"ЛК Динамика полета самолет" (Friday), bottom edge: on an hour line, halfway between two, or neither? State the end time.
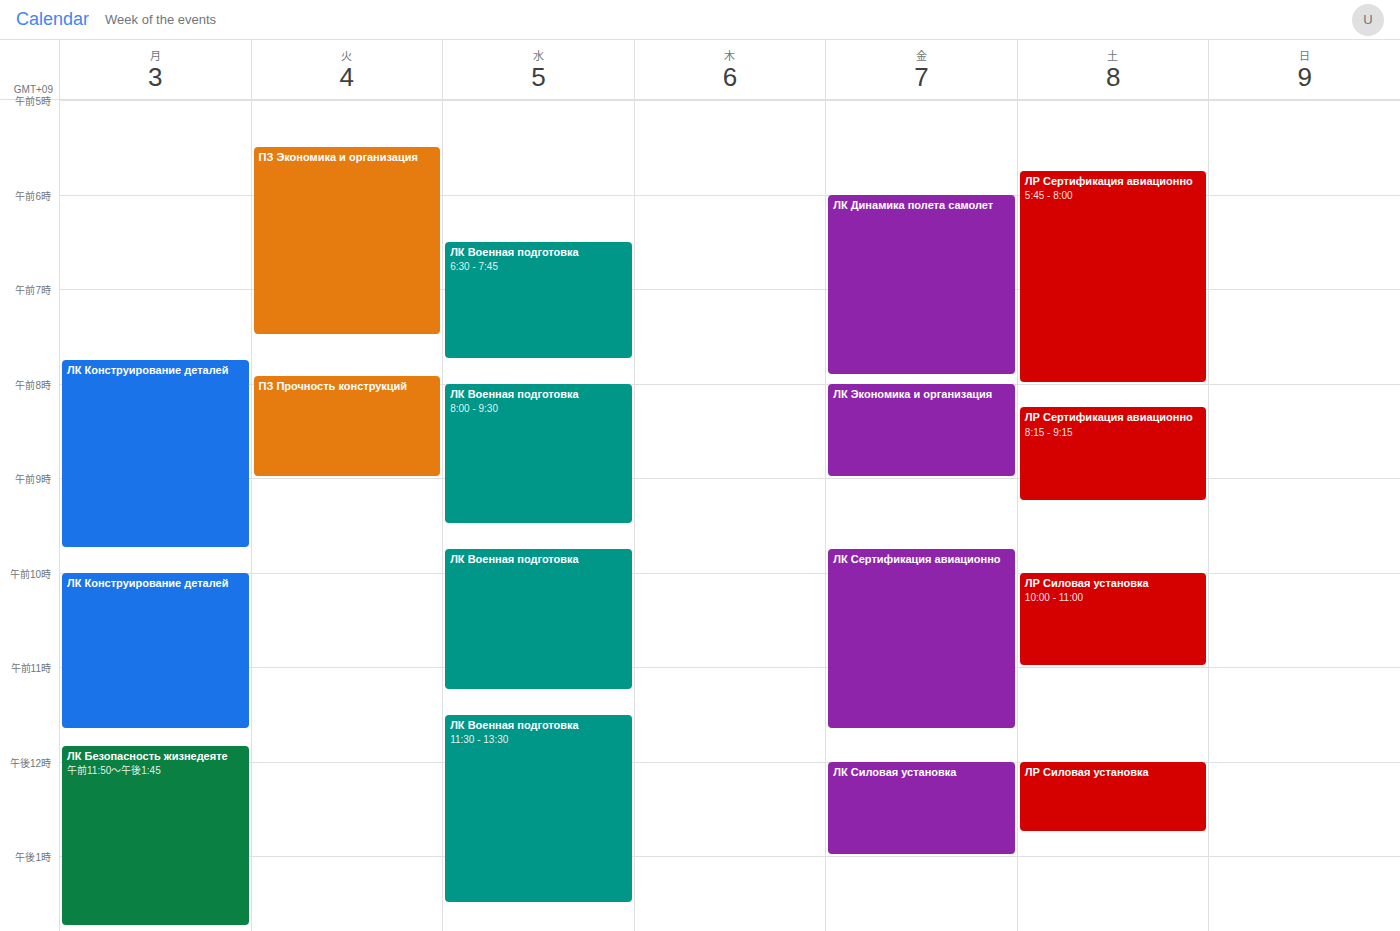
7:55 AM -- neither: 55 minutes below the 7 AM line and 5 minutes above the 8 AM line.